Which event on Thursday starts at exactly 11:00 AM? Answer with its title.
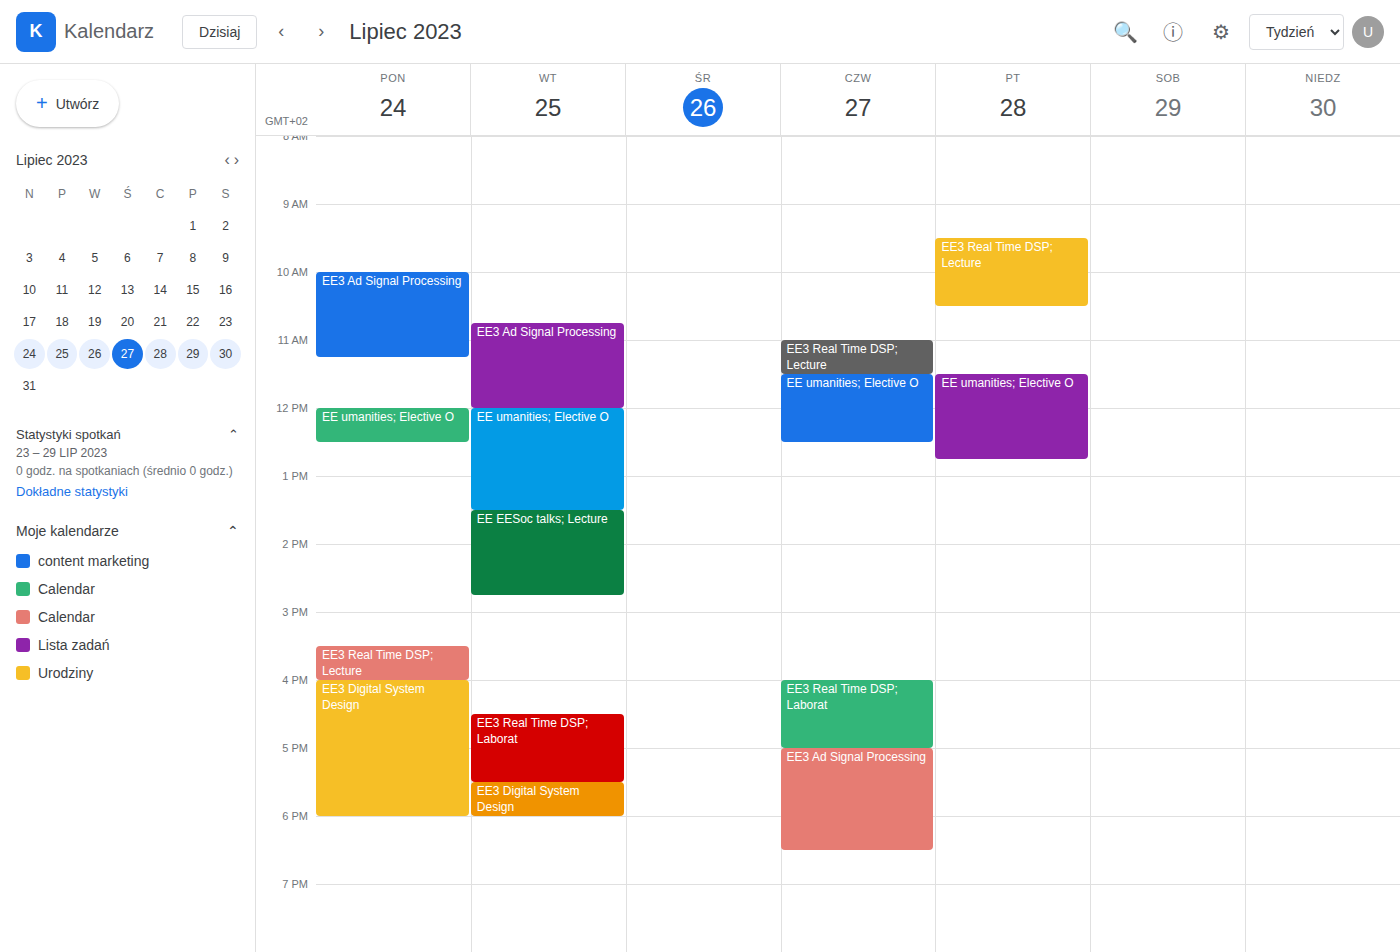
"EE3 Real Time DSP; Lecture"